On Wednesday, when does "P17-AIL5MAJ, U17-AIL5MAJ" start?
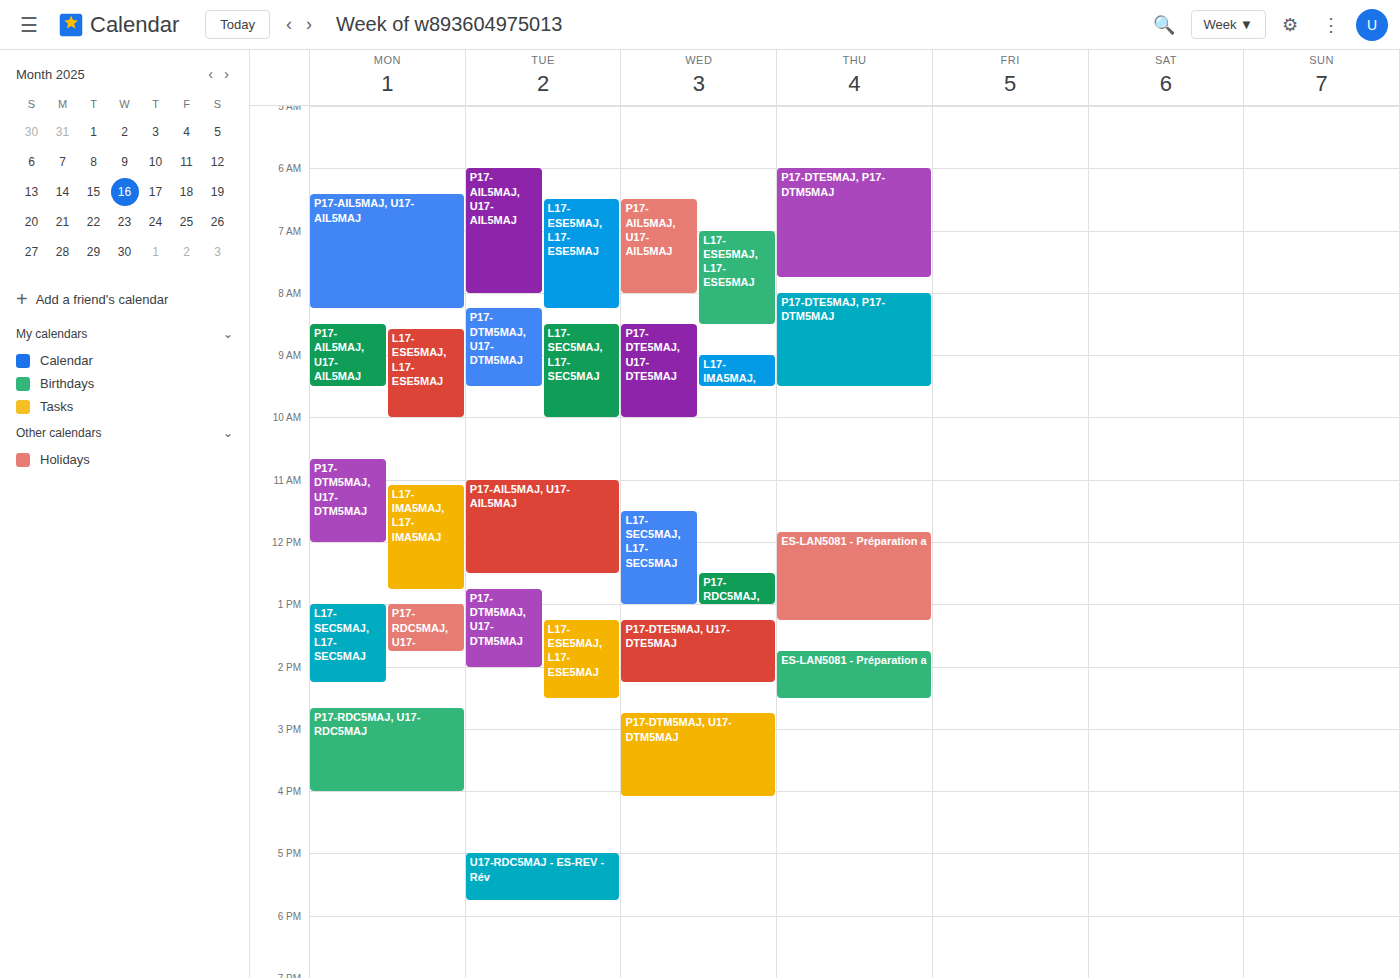
6:30 AM